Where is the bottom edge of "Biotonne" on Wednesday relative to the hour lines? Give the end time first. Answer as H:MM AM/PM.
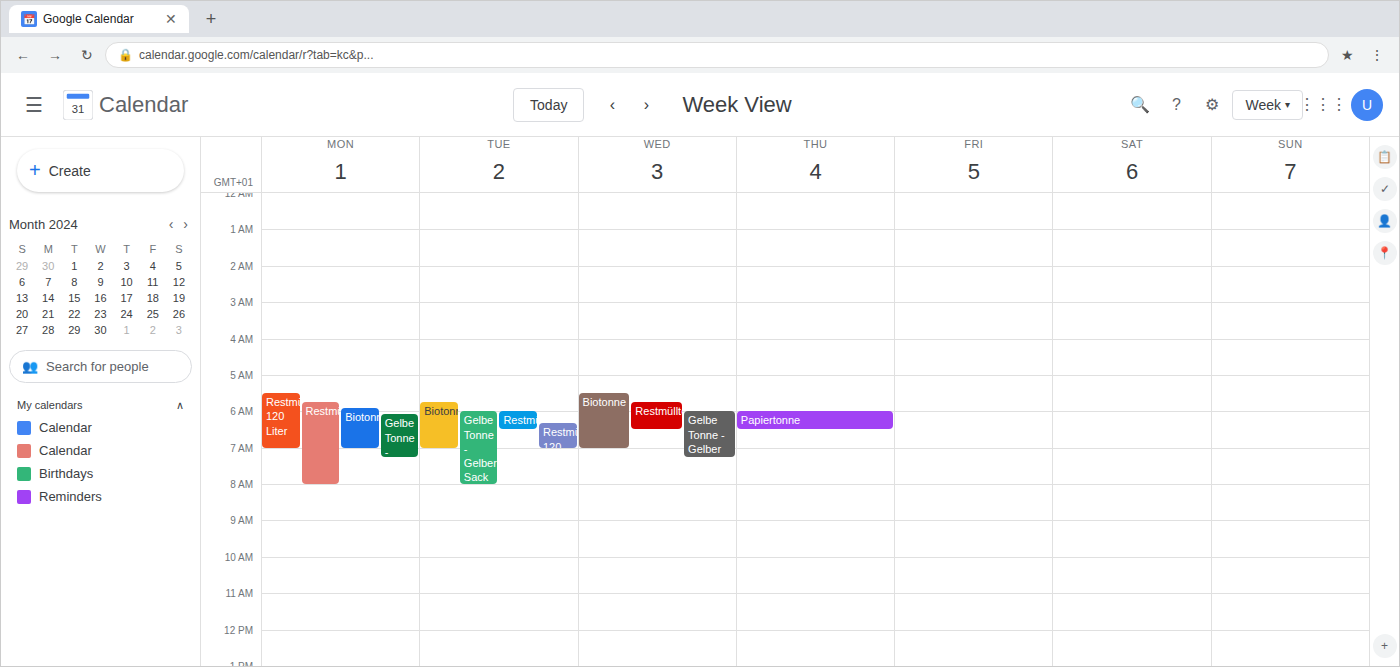
7:00 AM -- exactly on the 7 AM line.